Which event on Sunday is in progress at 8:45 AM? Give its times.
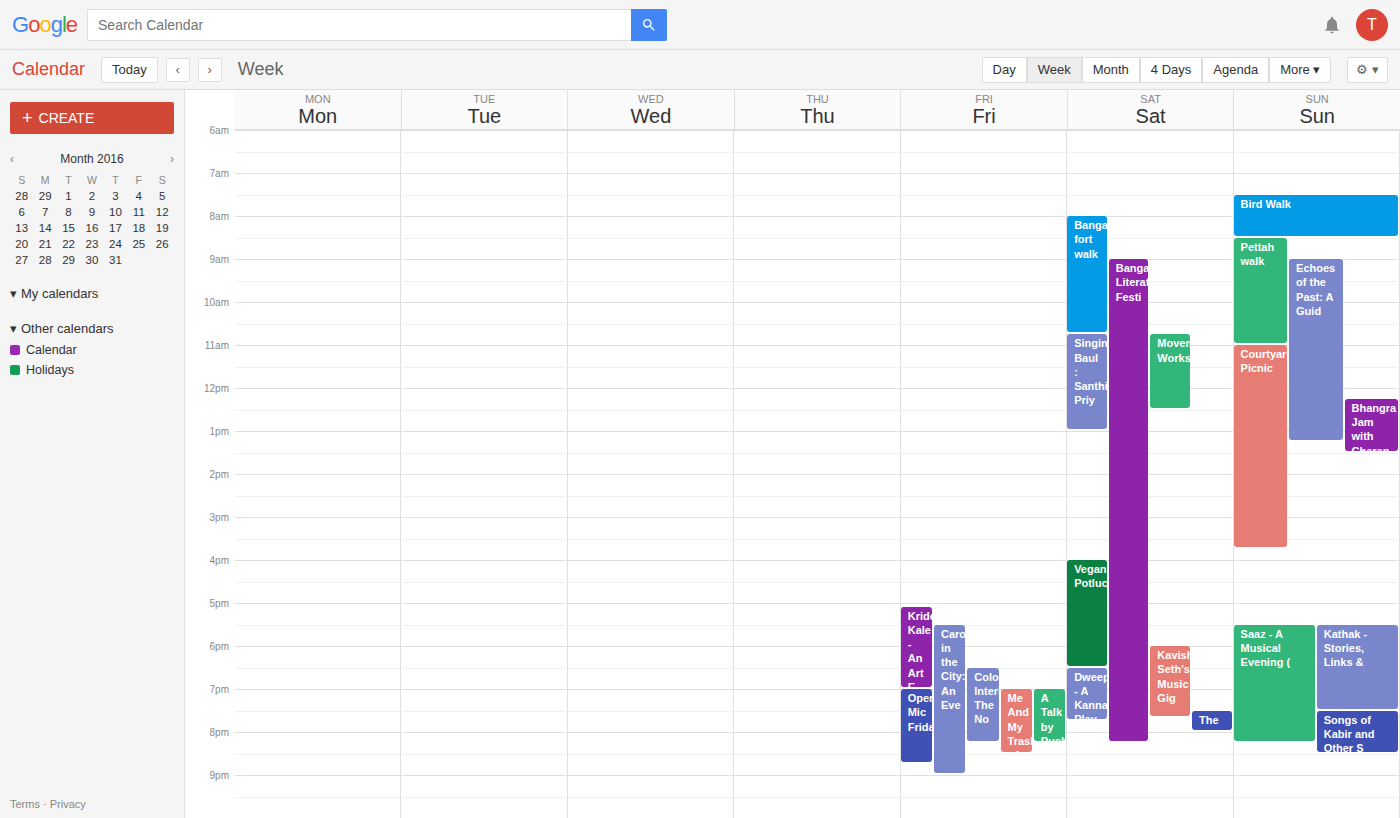
"Pettah walk", 8:30 AM to 11:00 AM